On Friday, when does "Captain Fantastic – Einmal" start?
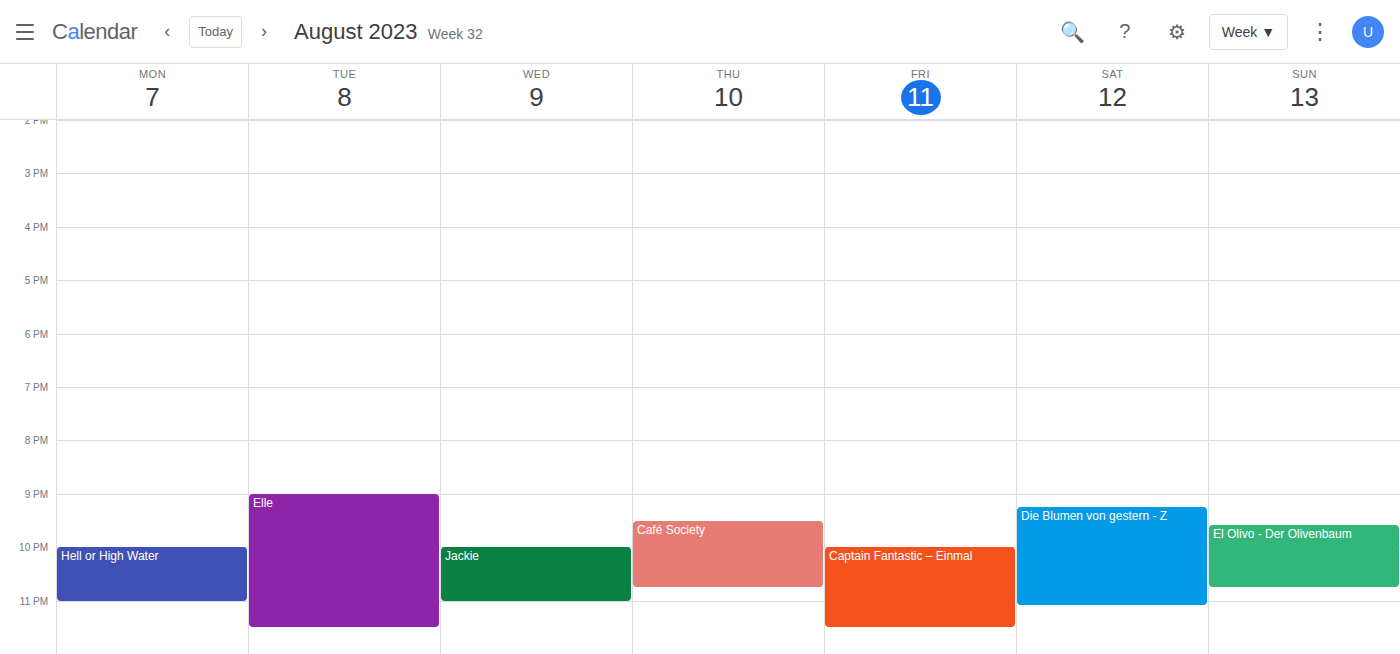
10:00 PM